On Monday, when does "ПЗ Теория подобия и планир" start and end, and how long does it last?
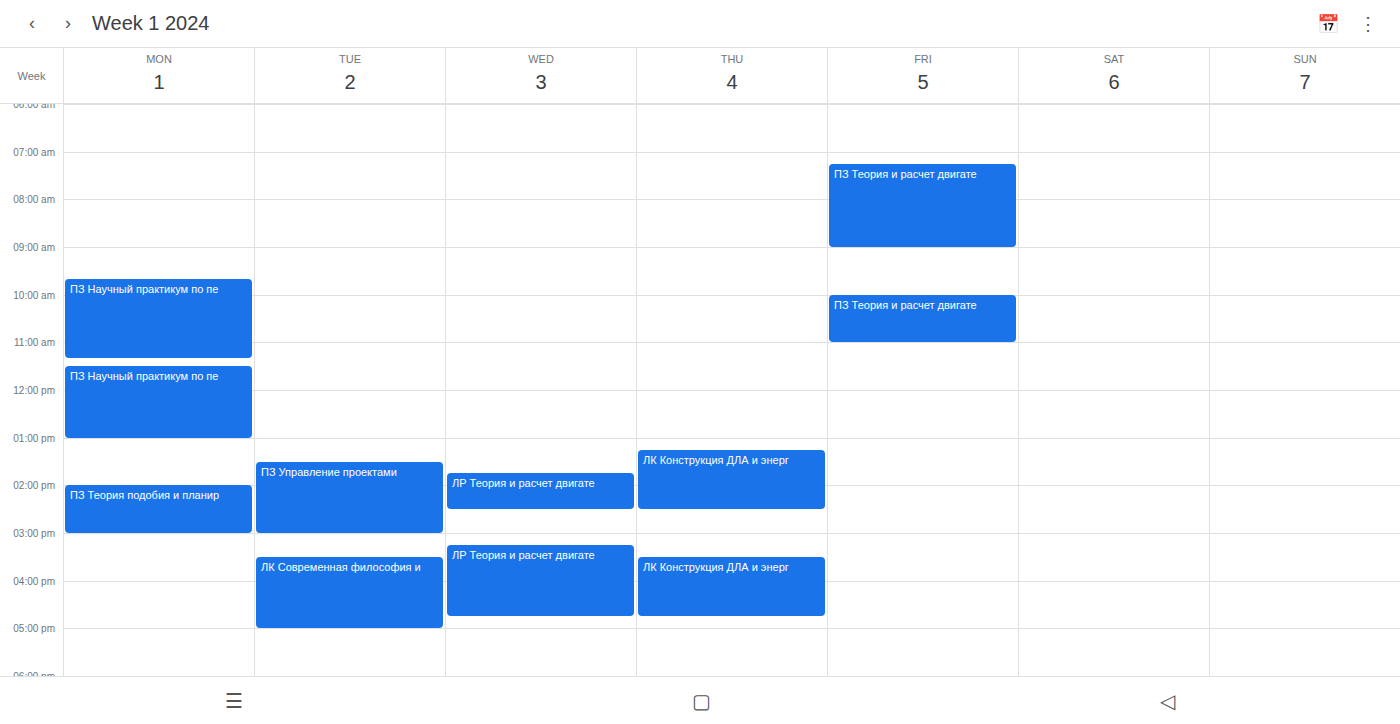
2:00 PM to 3:00 PM, 1 hour